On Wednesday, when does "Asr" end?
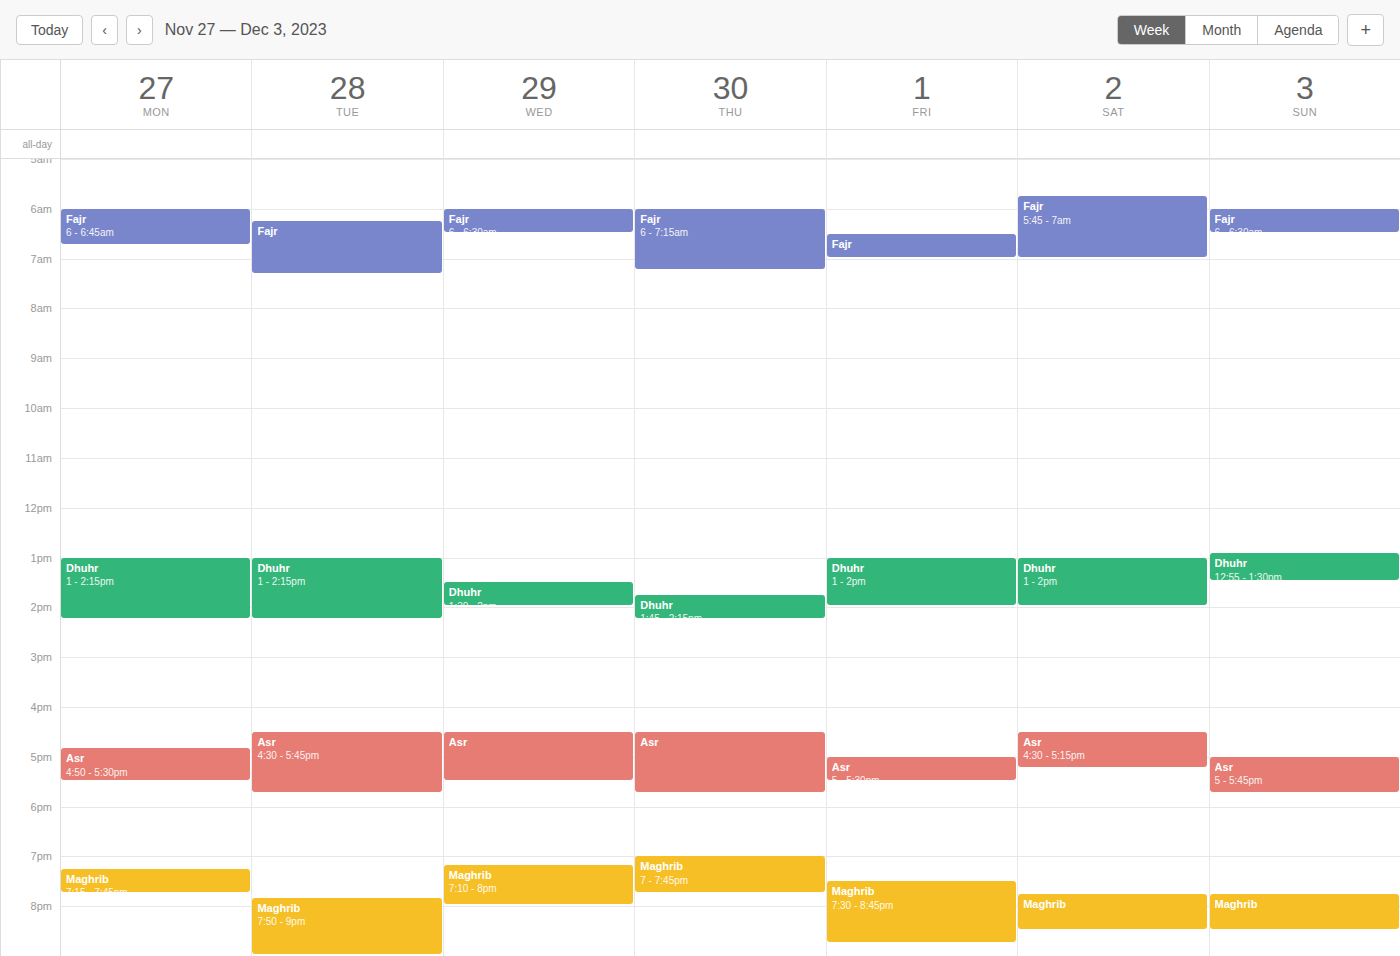
5:30 PM